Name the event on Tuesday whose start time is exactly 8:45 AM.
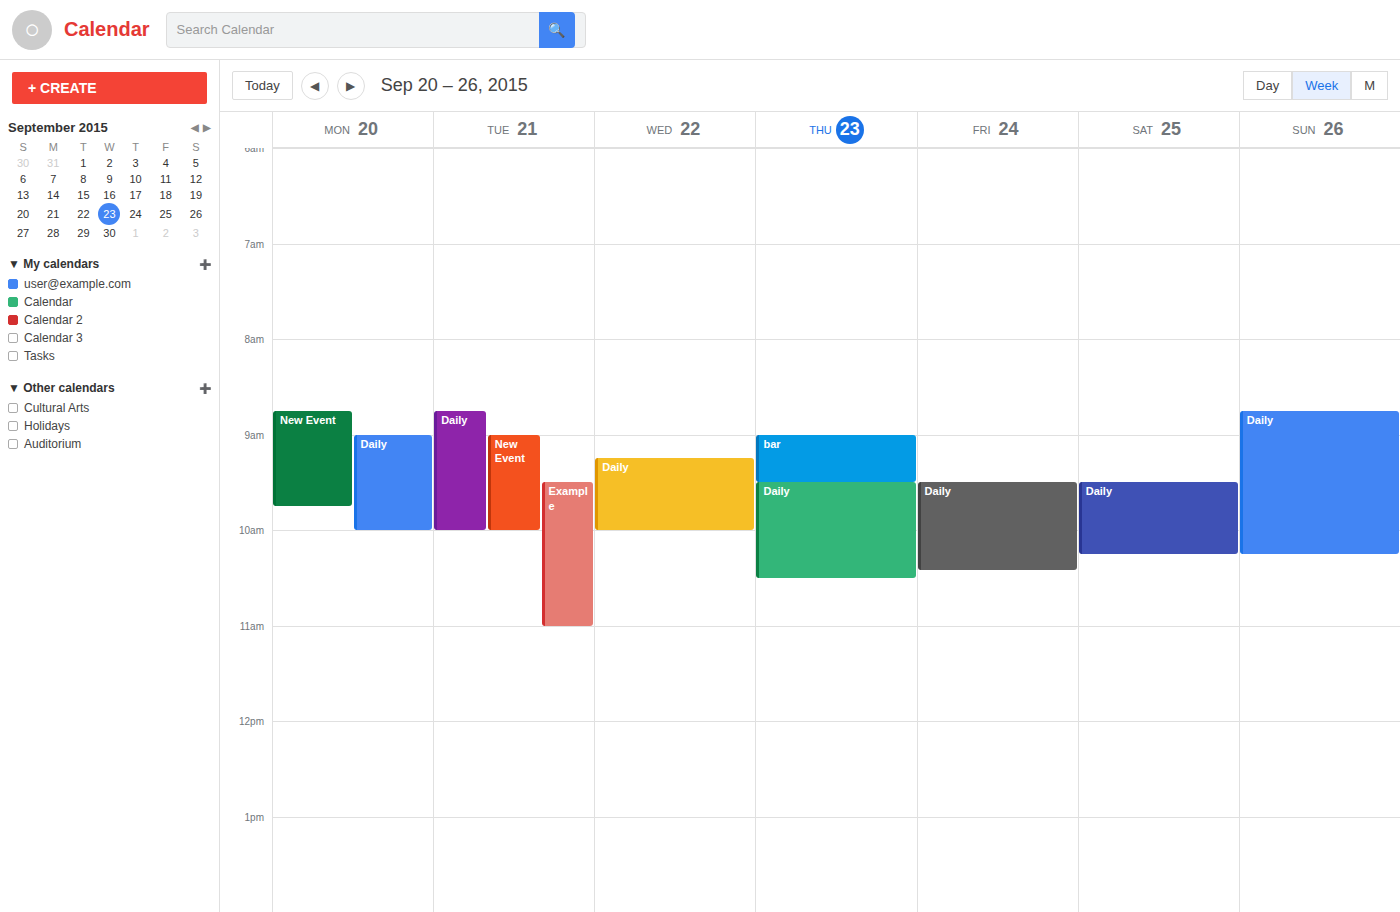
"Daily"